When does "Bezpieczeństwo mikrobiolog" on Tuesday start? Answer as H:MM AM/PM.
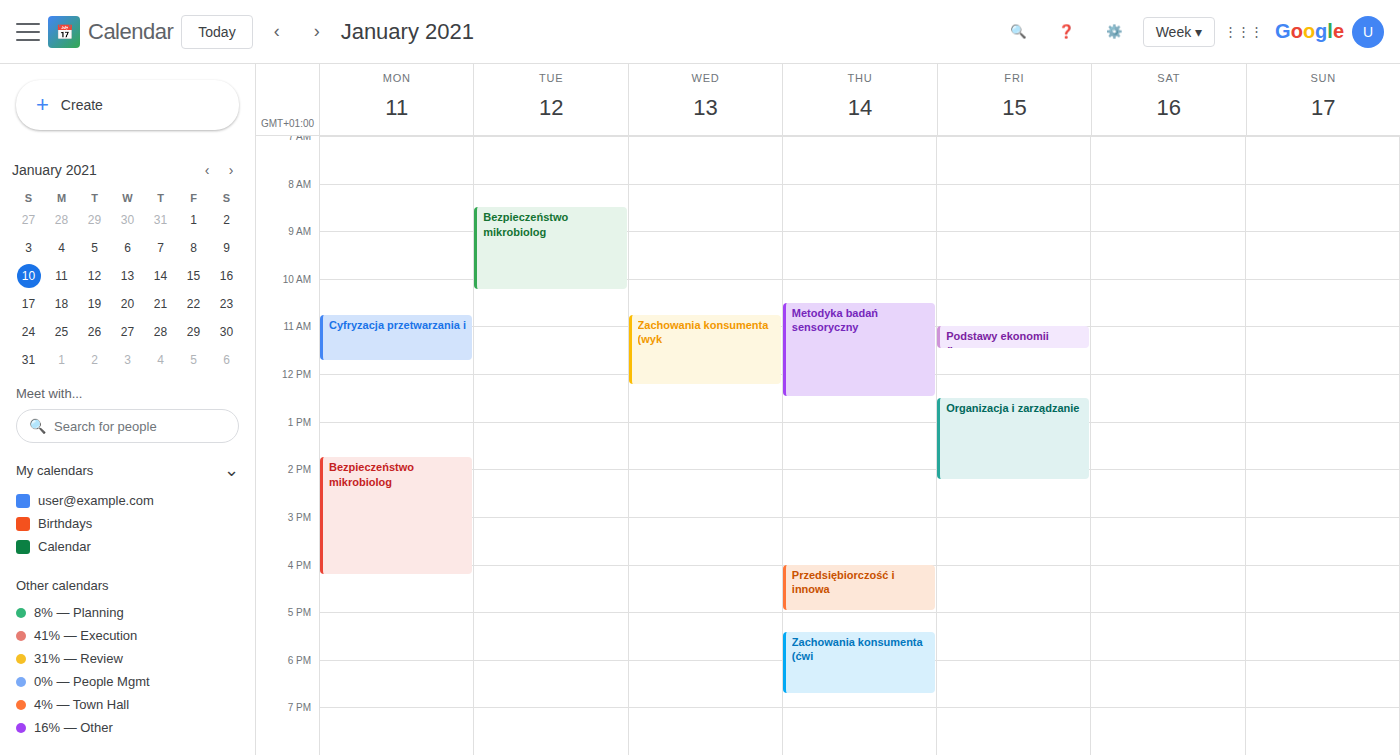
8:30 AM